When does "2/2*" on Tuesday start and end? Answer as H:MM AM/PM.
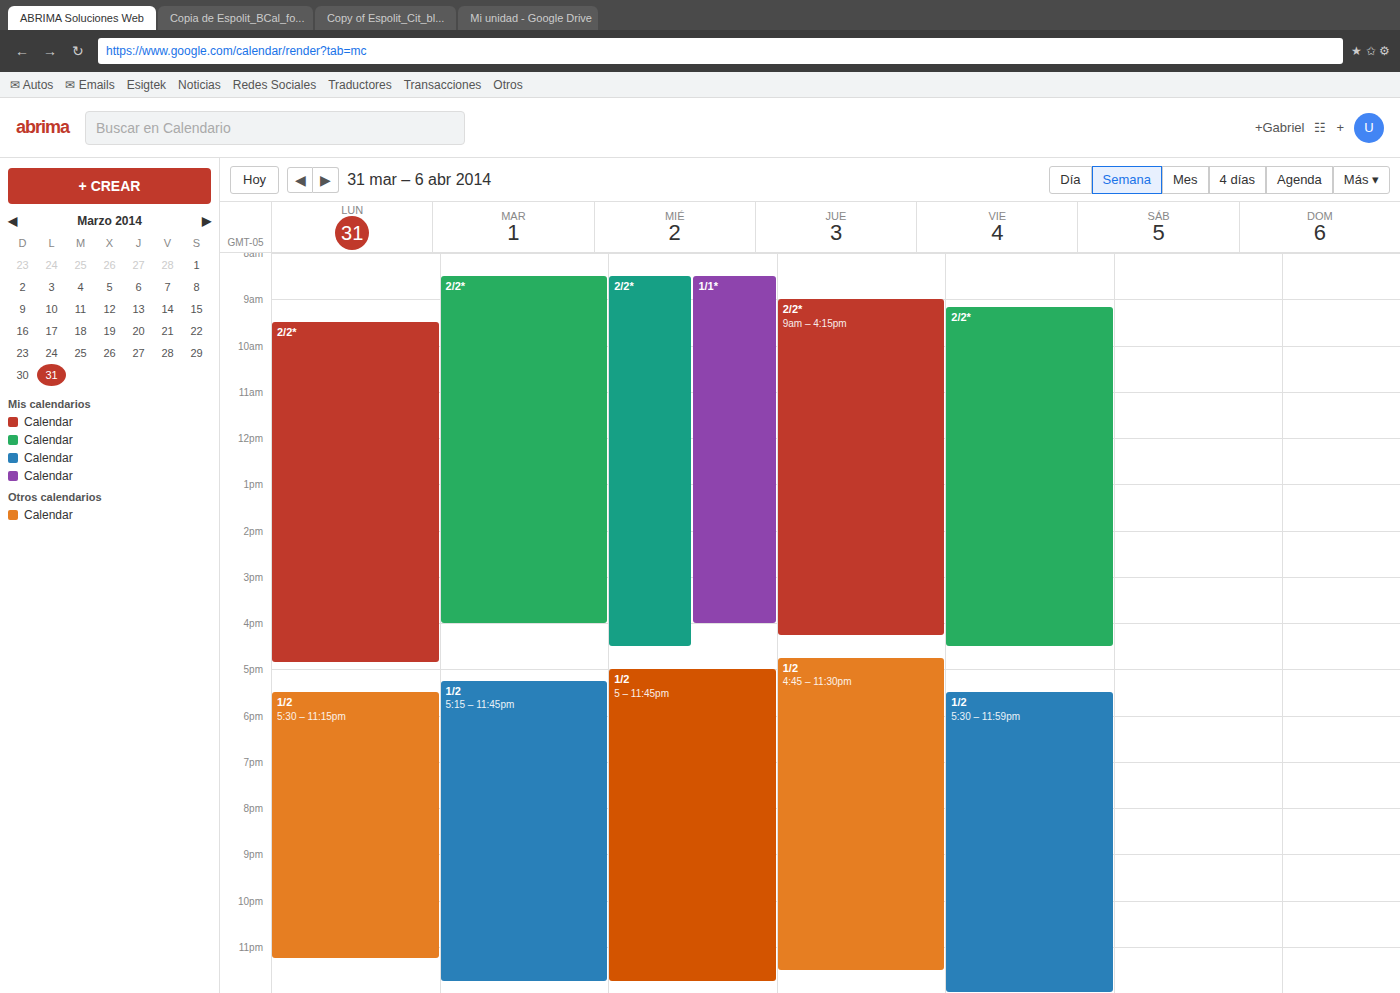
8:30 AM to 4:00 PM